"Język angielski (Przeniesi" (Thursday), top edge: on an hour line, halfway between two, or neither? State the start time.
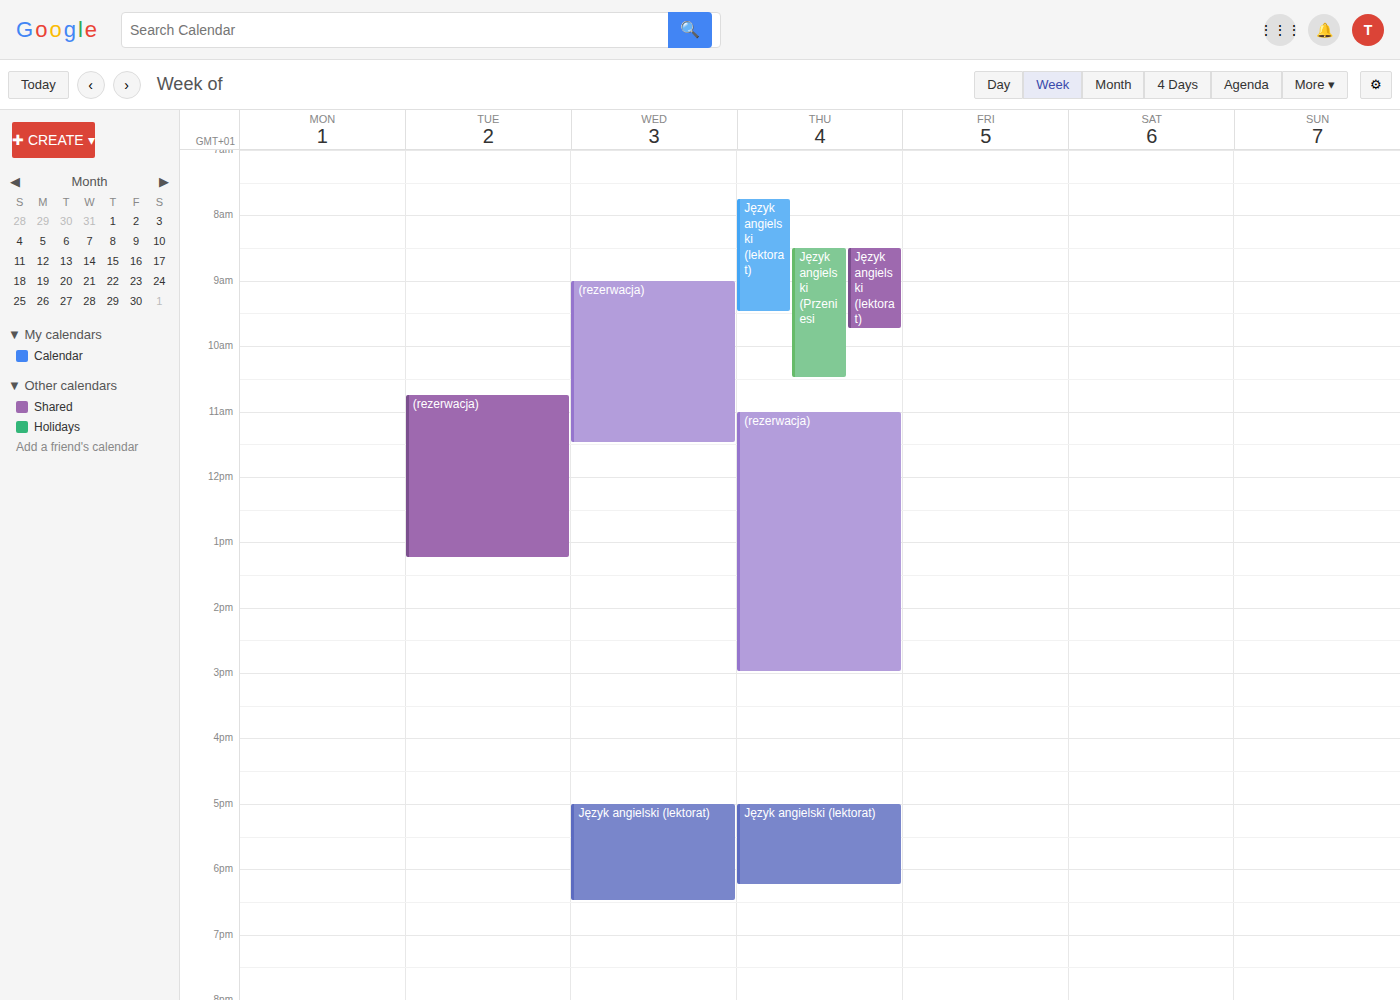
8:30 AM -- halfway between the 8 AM and 9 AM lines.